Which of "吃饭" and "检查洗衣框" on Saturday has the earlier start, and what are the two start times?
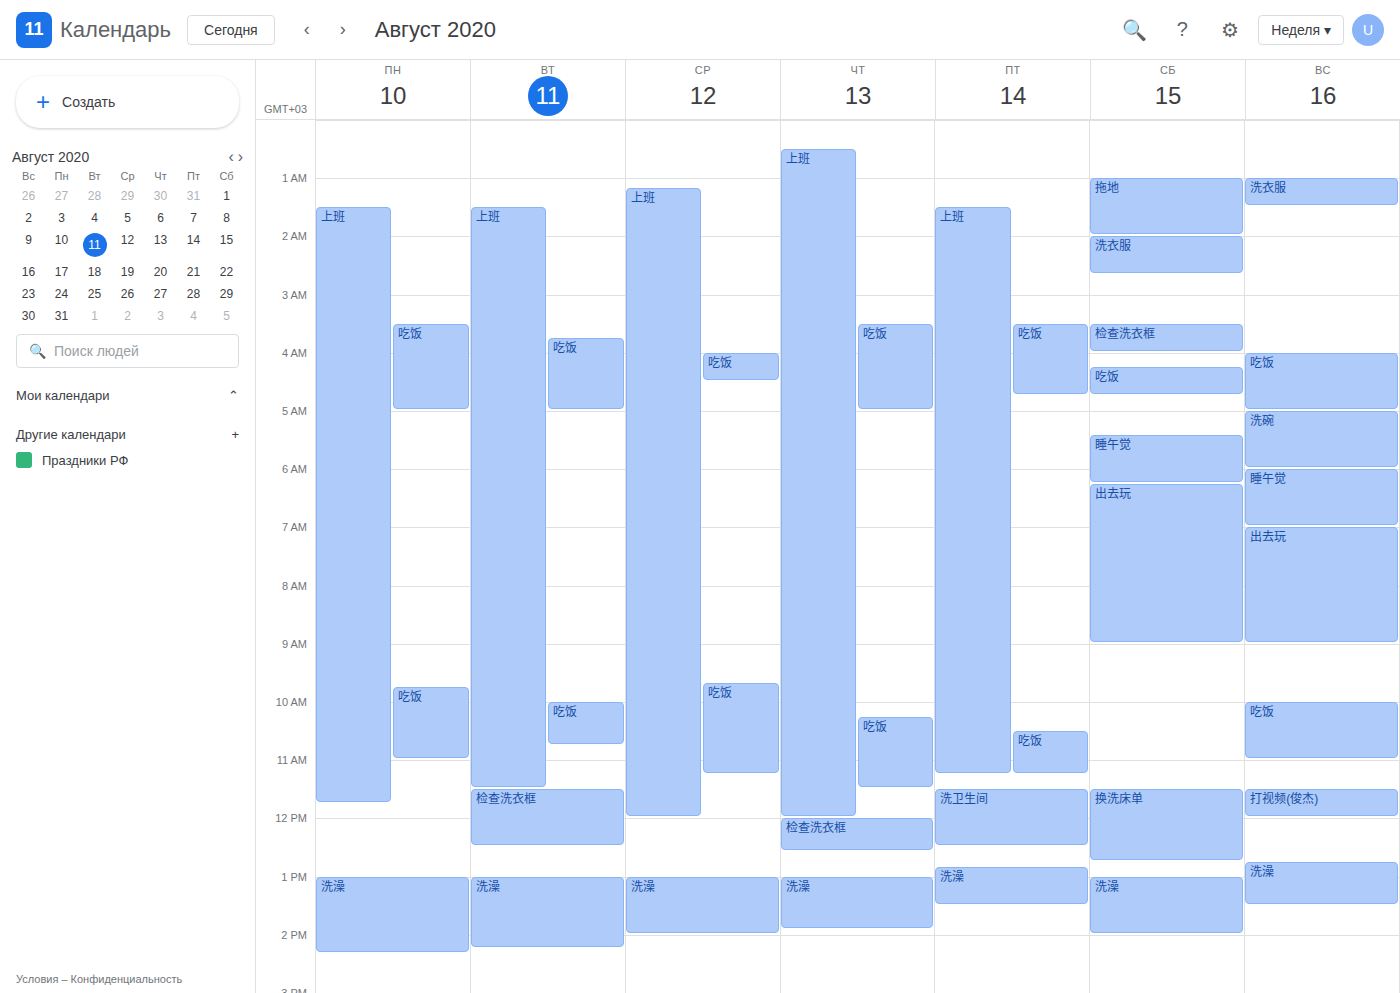
"检查洗衣框" 03:30; "吃饭" 04:15.